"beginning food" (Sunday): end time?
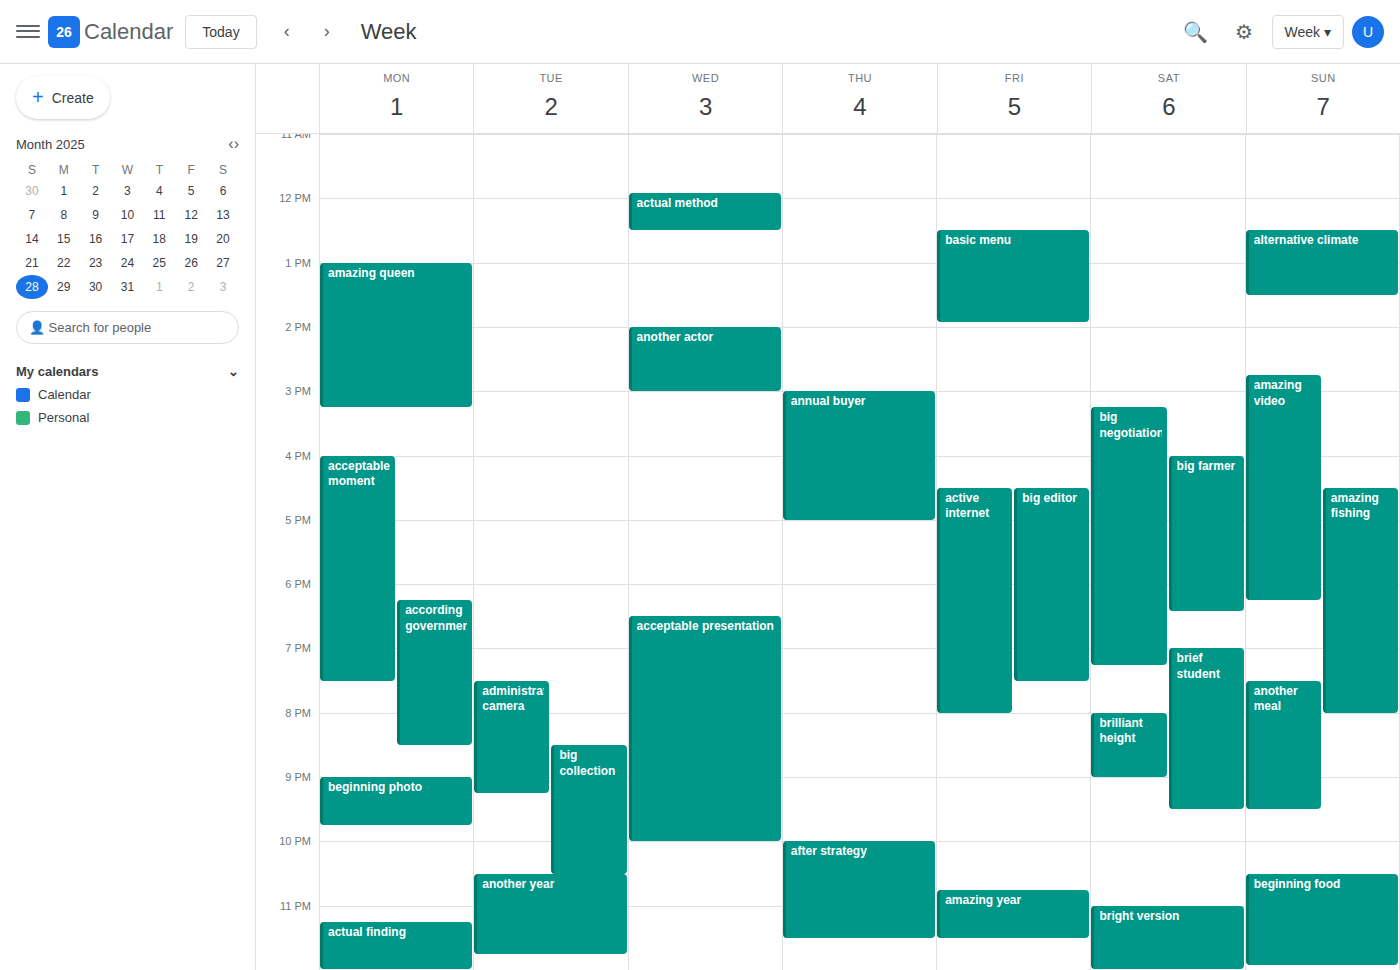
11:55 PM